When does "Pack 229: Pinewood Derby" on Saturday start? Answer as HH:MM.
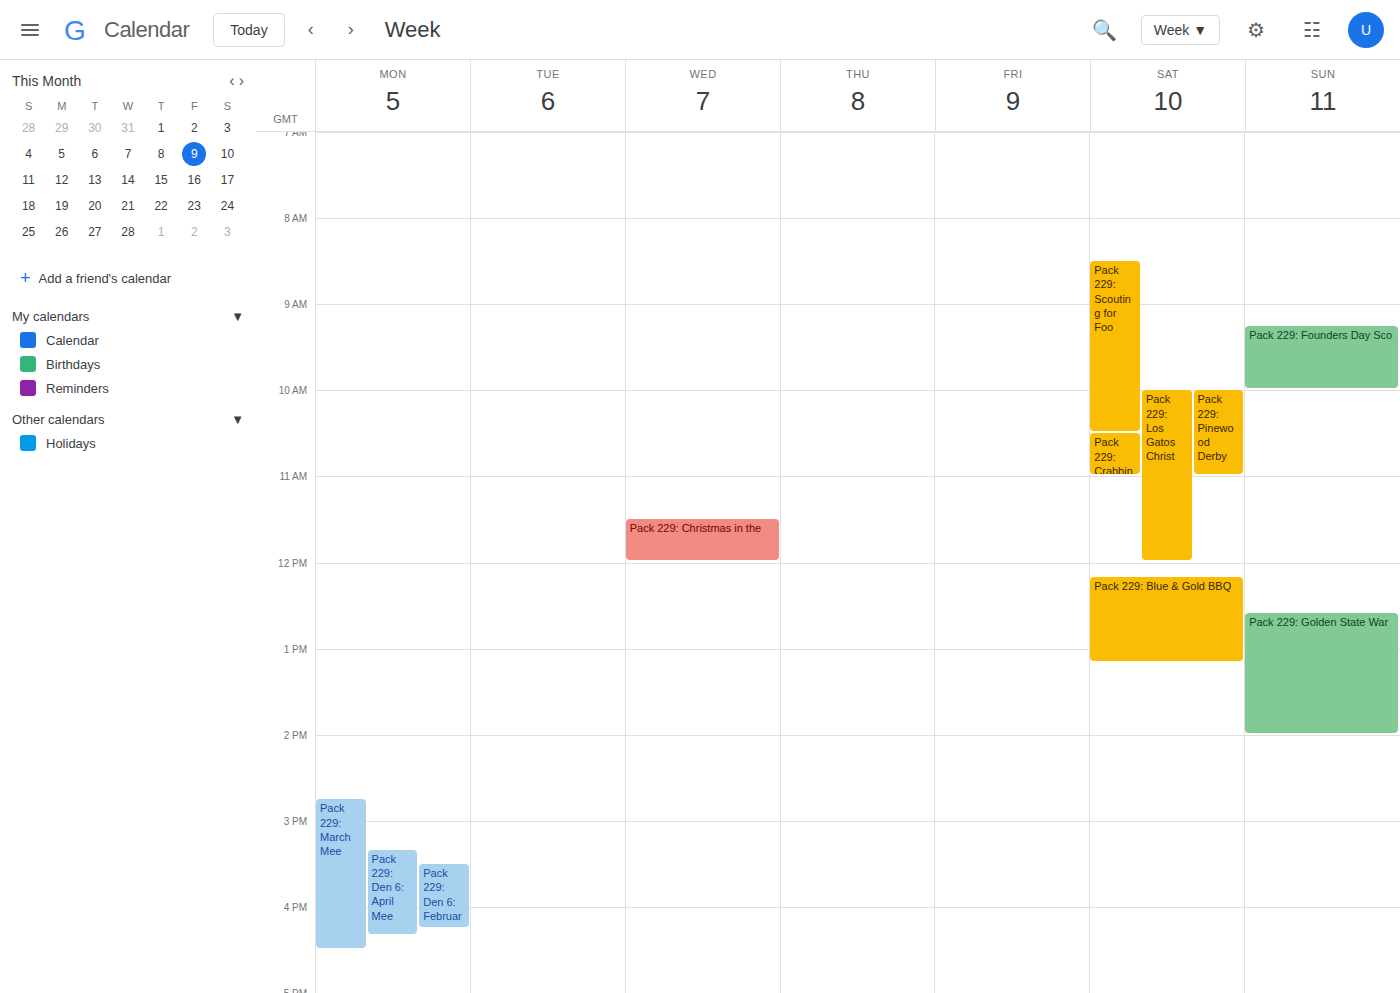
10:00